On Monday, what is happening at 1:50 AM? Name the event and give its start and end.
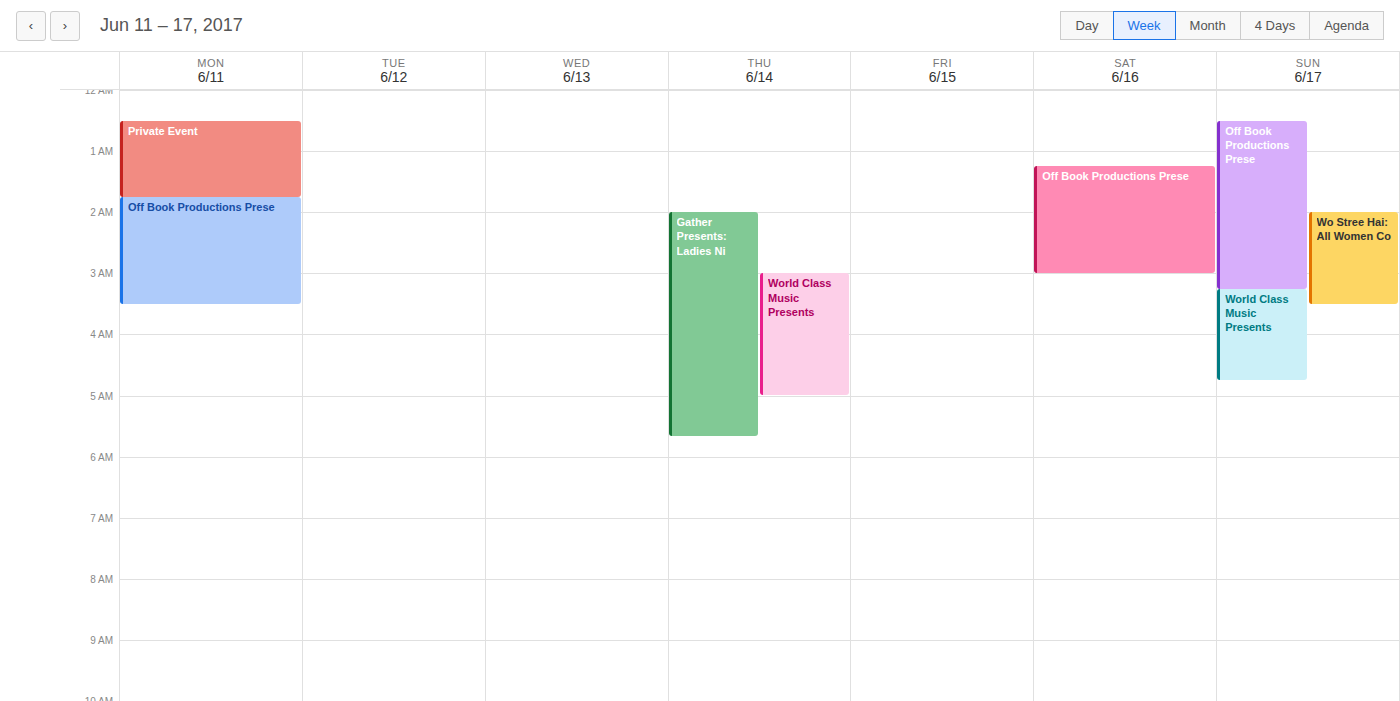
"Off Book Productions Prese", 1:45 AM to 3:30 AM